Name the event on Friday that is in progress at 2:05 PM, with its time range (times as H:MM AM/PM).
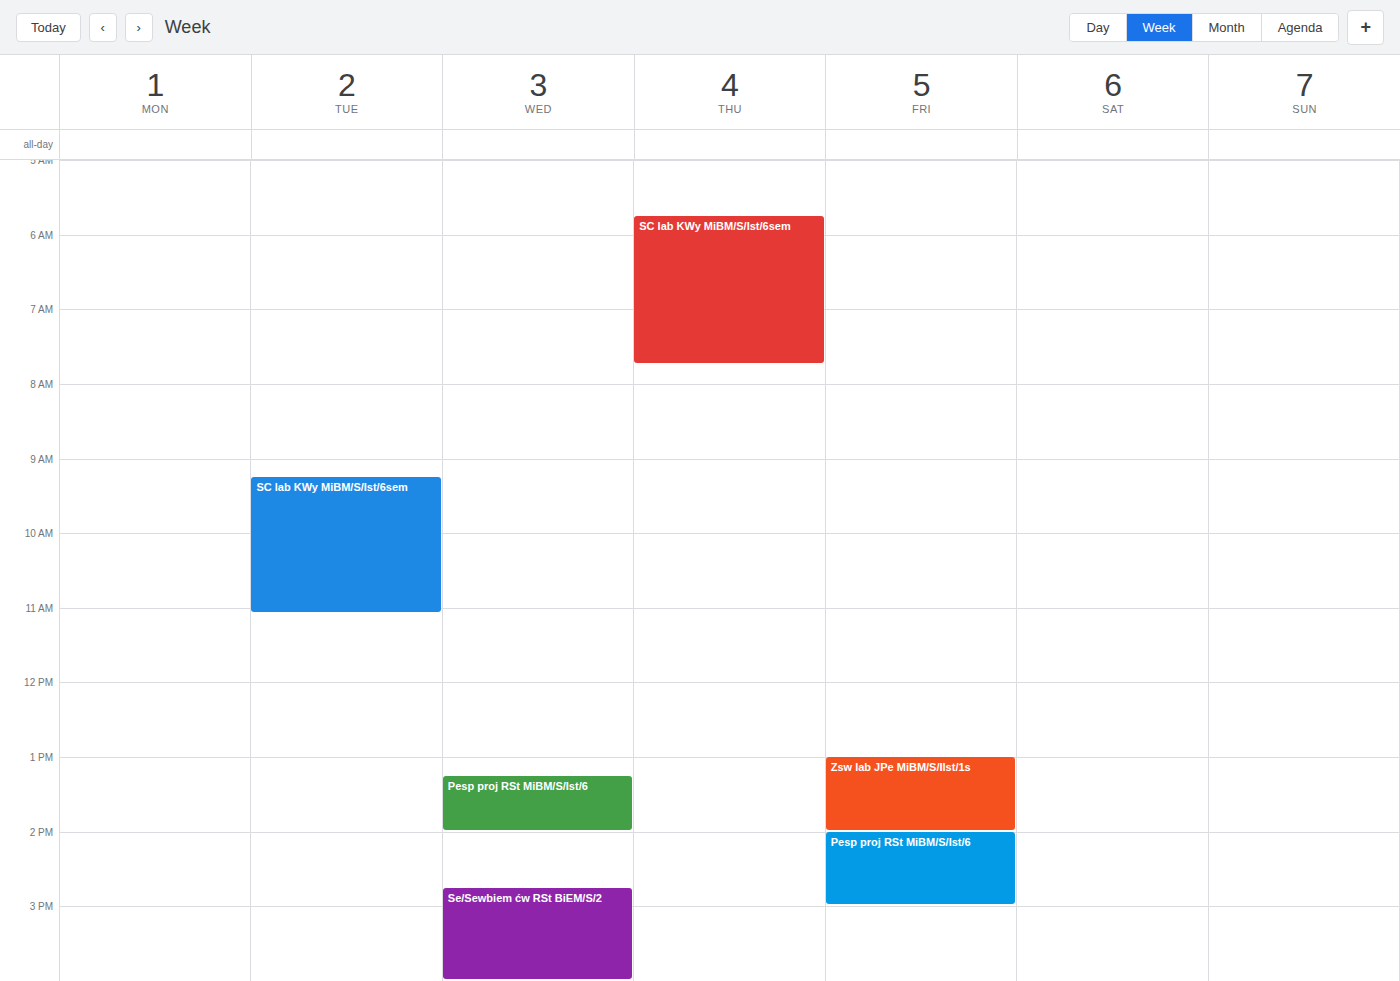
"Pesp proj RSt MiBM/S/Ist/6", 2:00 PM to 3:00 PM